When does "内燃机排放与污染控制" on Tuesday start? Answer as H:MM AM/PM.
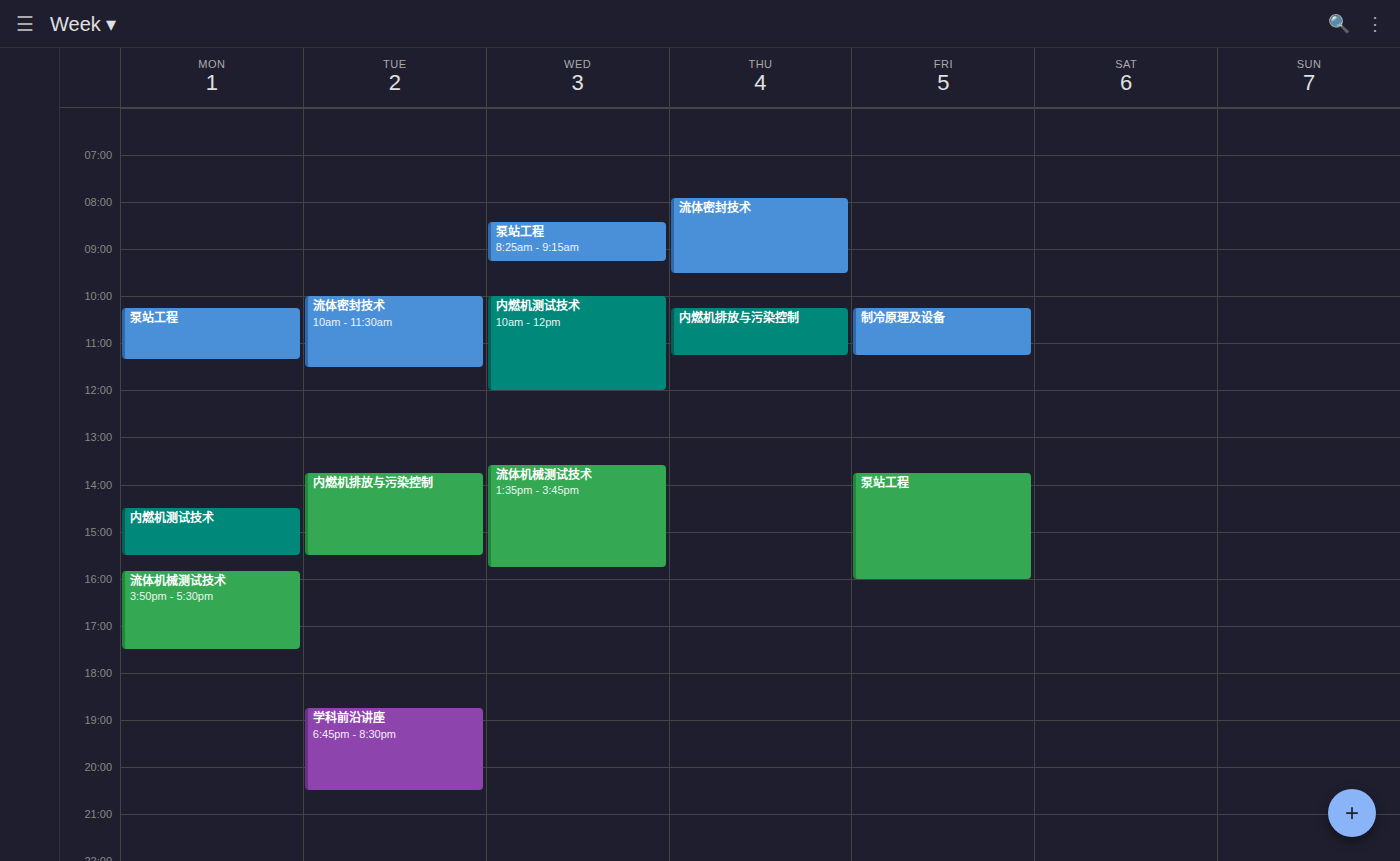
1:45 PM